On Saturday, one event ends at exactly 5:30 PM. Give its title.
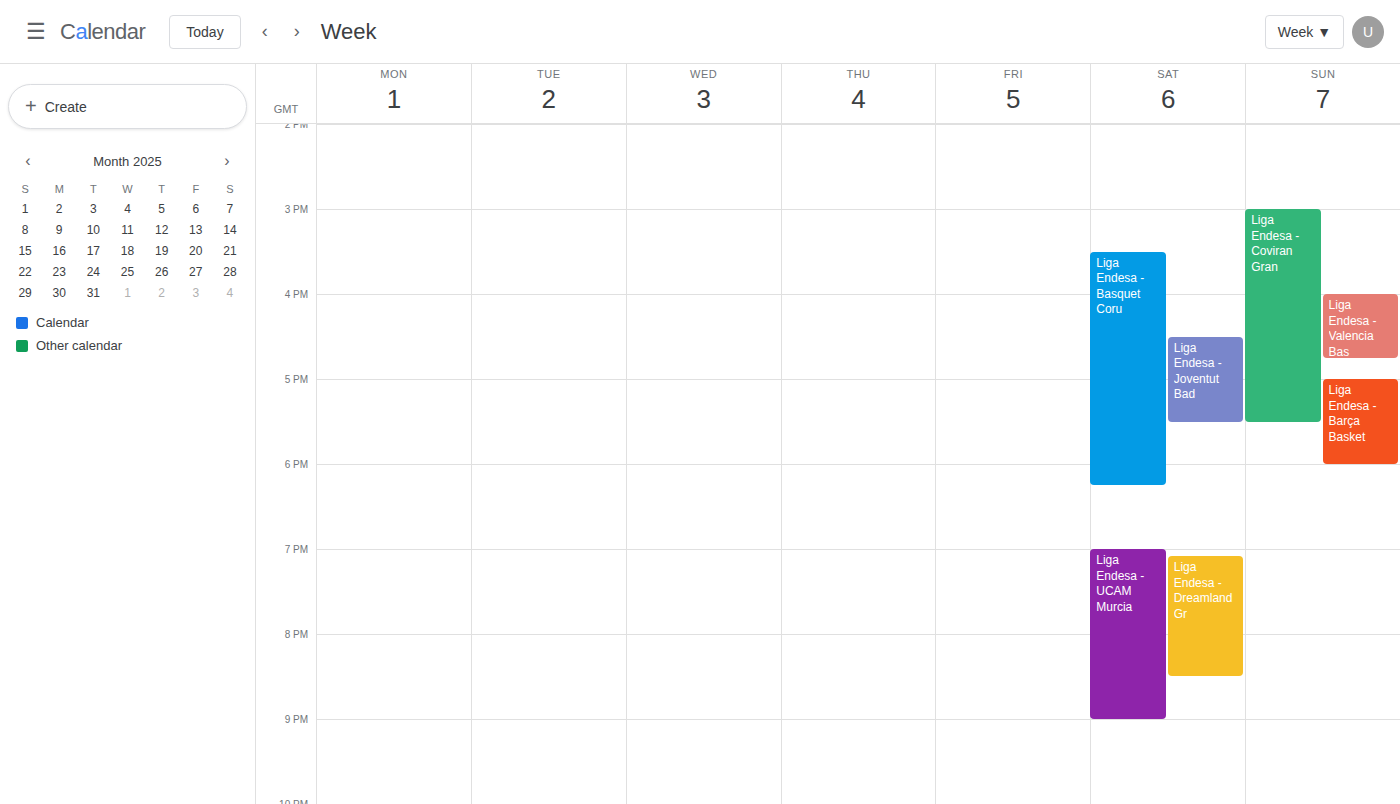
"Liga Endesa - Joventut Bad"